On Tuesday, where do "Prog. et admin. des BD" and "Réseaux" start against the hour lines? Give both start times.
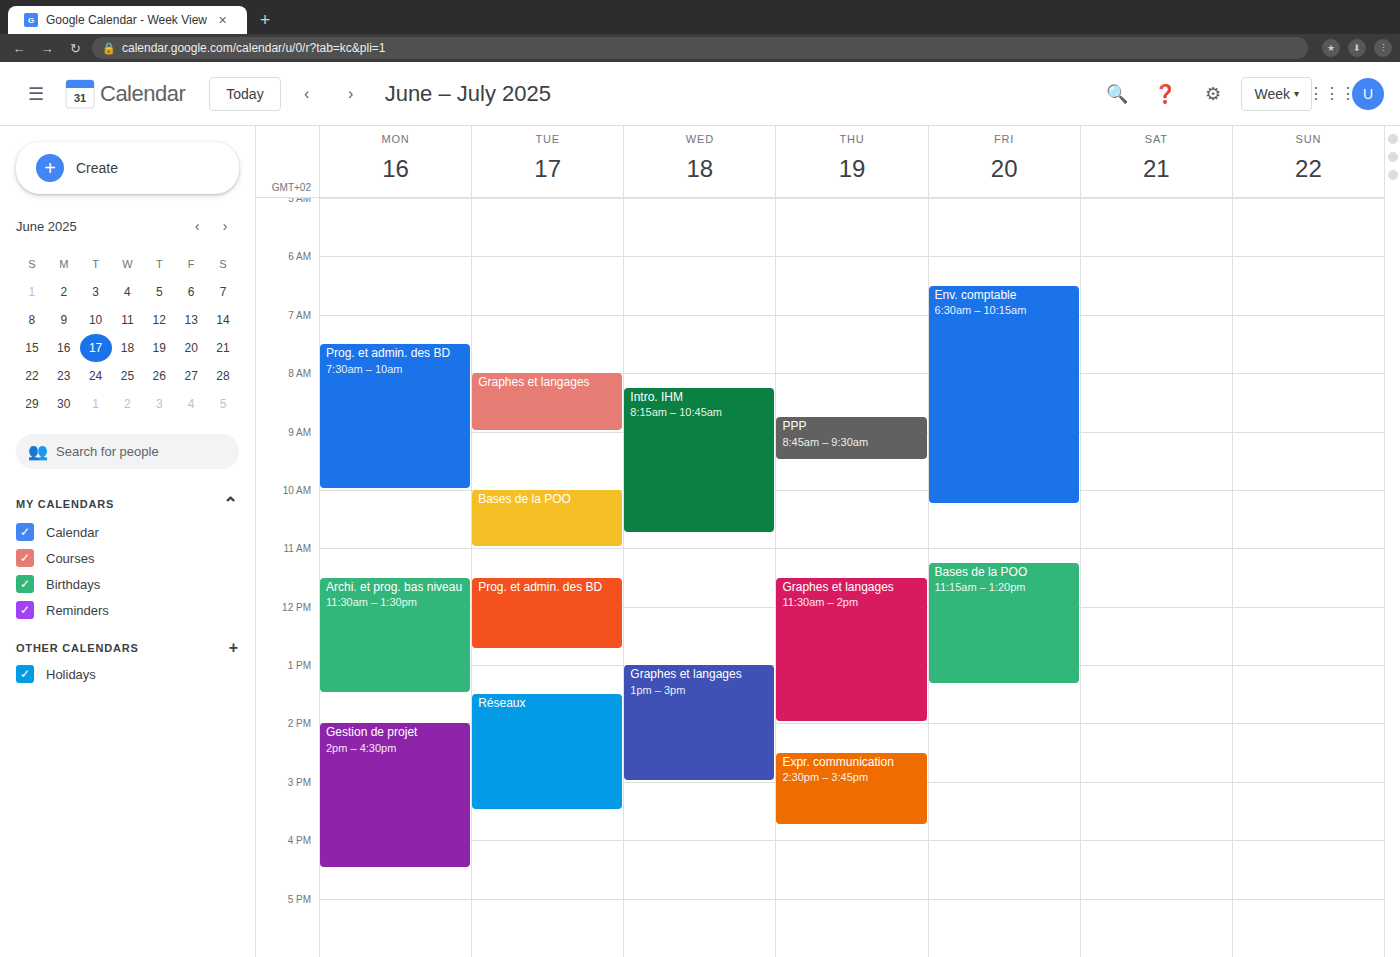
"Prog. et admin. des BD": 11:30 AM, halfway between the 11 AM and 12 PM lines. "Réseaux": 1:30 PM, halfway between the 1 PM and 2 PM lines.